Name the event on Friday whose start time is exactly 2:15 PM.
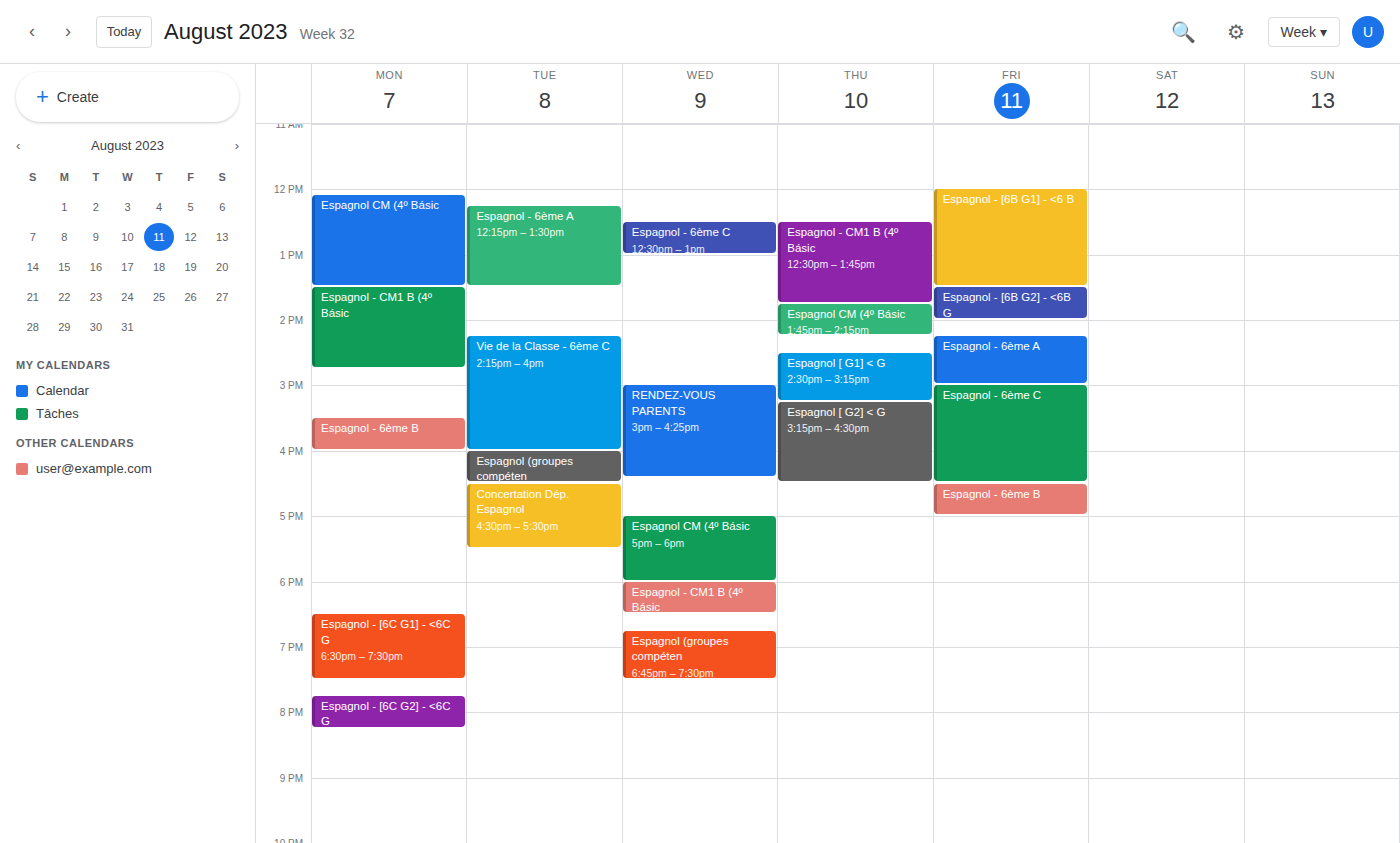
"Espagnol - 6ème A"